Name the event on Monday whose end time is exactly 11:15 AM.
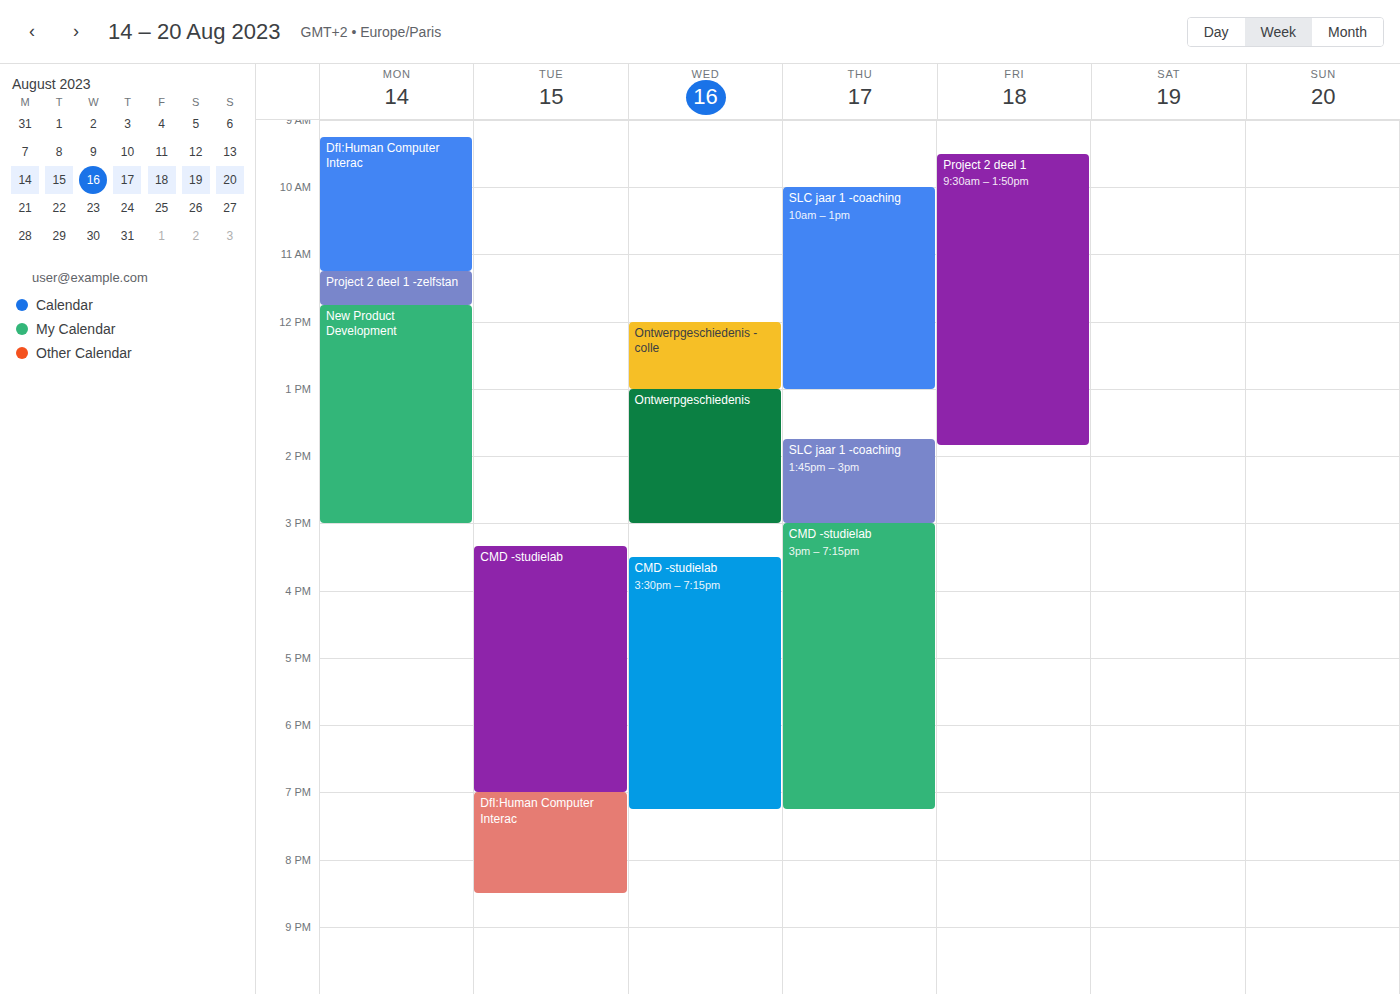
"DfI:Human Computer Interac"